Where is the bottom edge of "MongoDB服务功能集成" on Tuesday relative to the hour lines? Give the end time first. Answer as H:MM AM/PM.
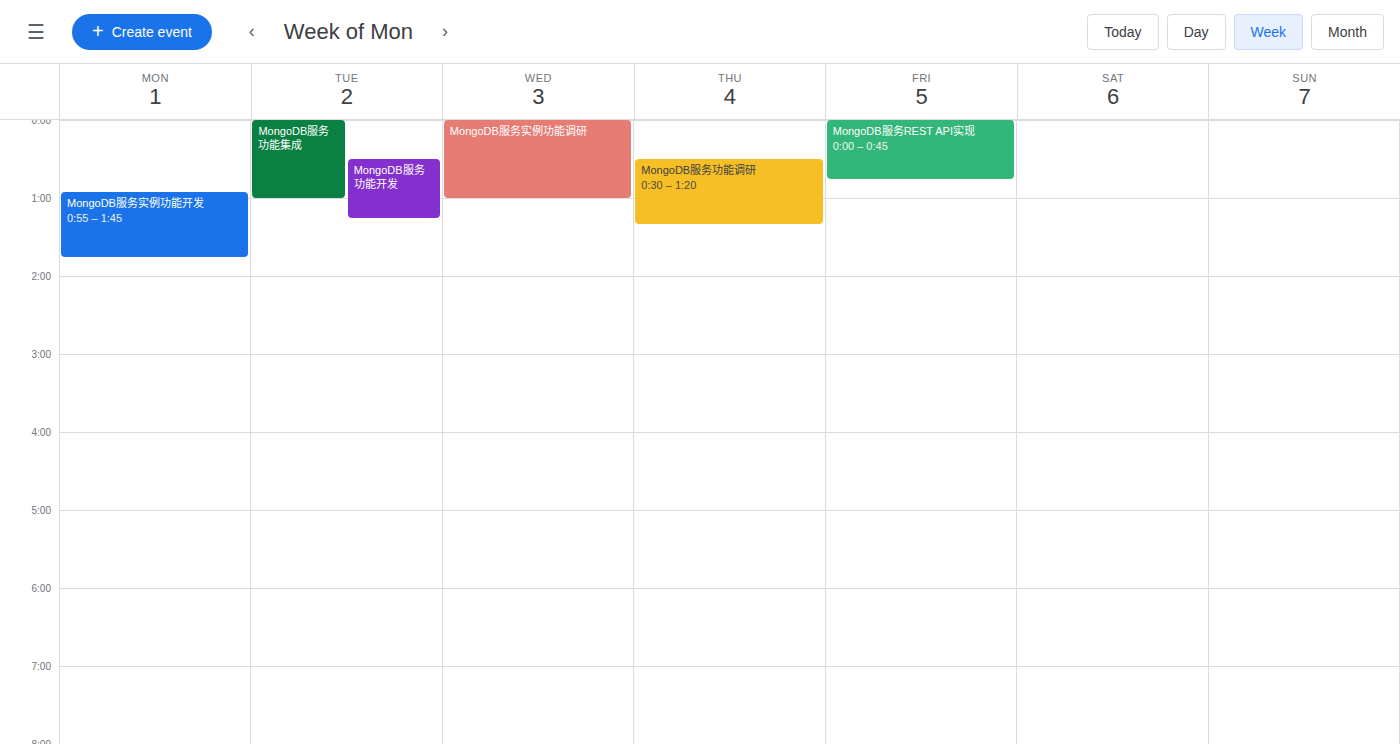
1:00 AM -- exactly on the 1 AM line.